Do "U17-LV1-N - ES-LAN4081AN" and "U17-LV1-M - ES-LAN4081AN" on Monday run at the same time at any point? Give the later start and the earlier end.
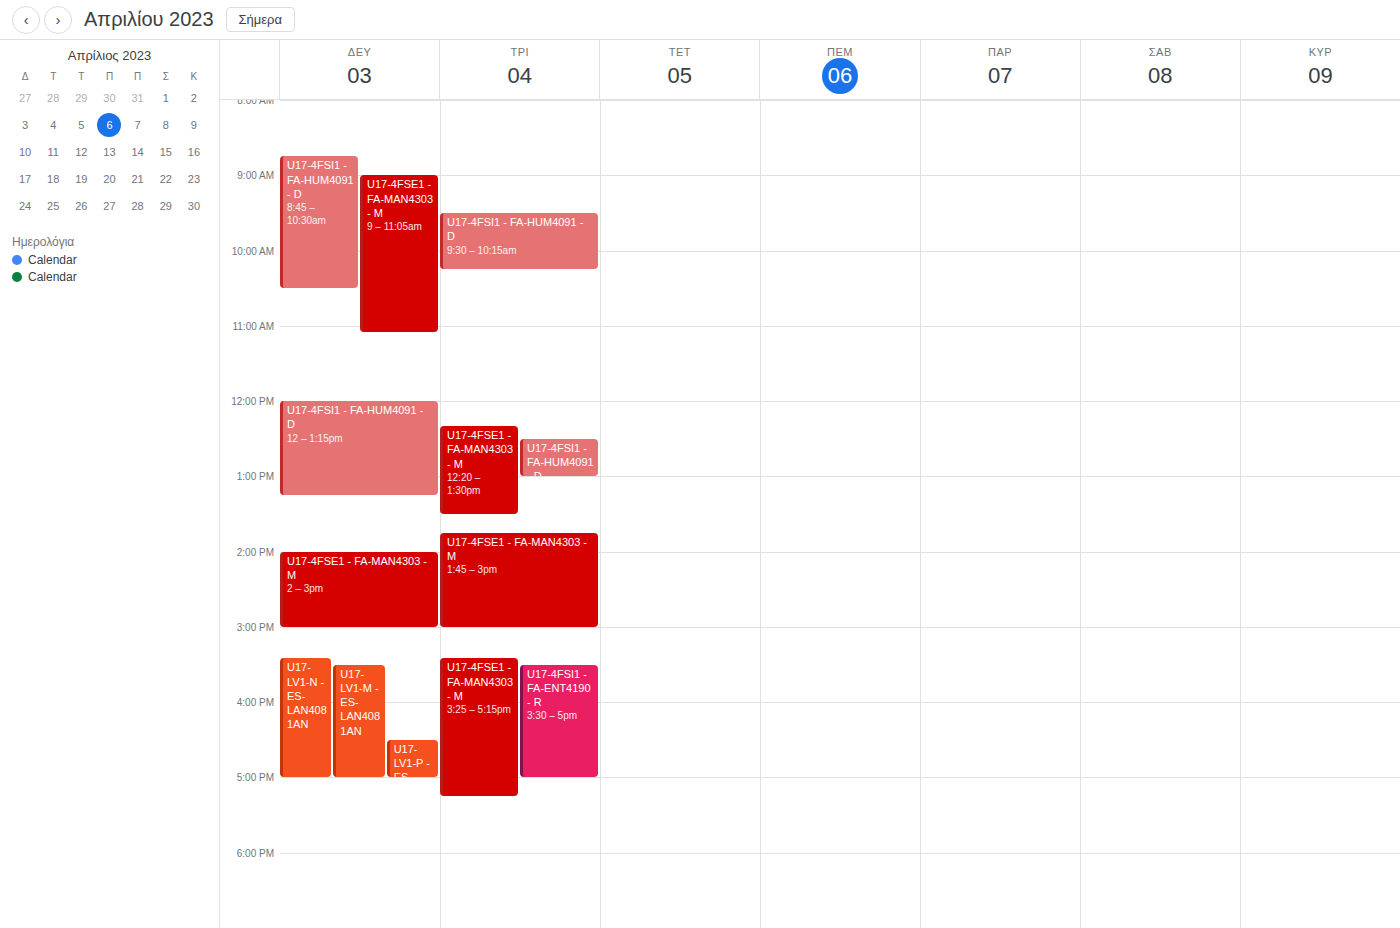
"U17-LV1-M - ES-LAN4081AN" runs 3:30 PM to 5:00 PM, inside "U17-LV1-N - ES-LAN4081AN" -- they overlap.